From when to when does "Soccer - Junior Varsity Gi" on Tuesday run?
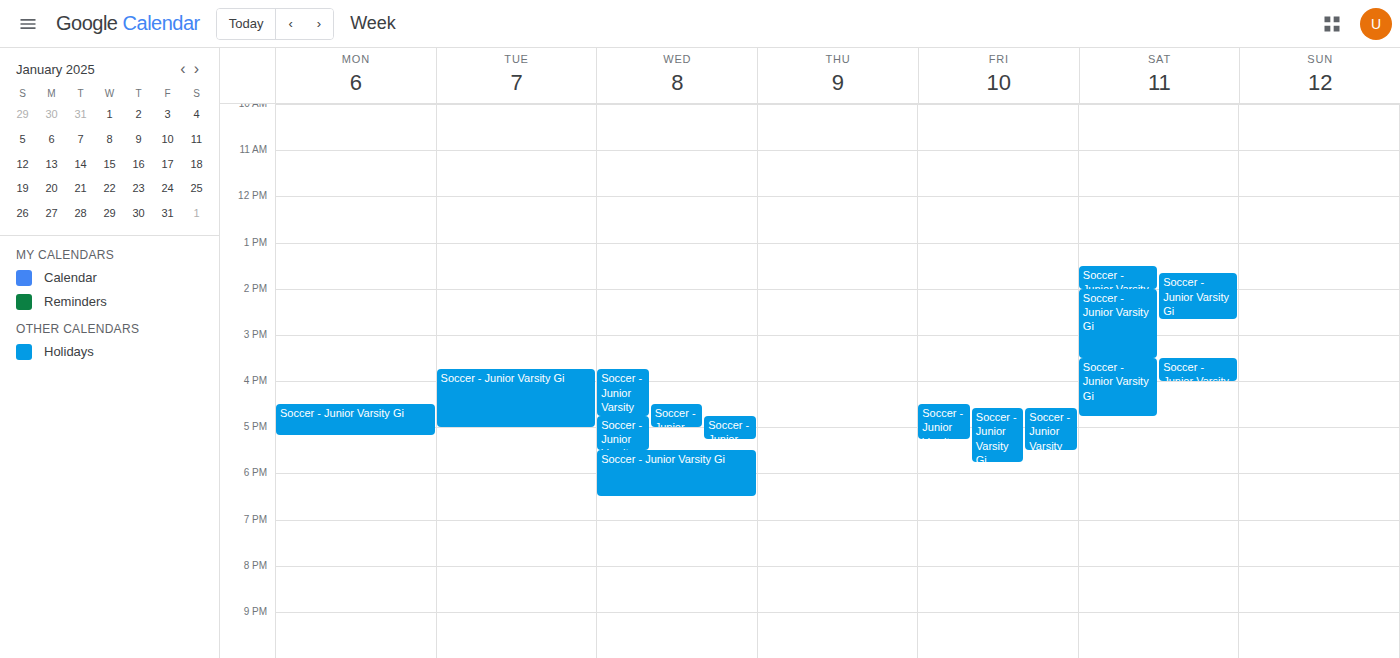
3:45 PM to 5:00 PM